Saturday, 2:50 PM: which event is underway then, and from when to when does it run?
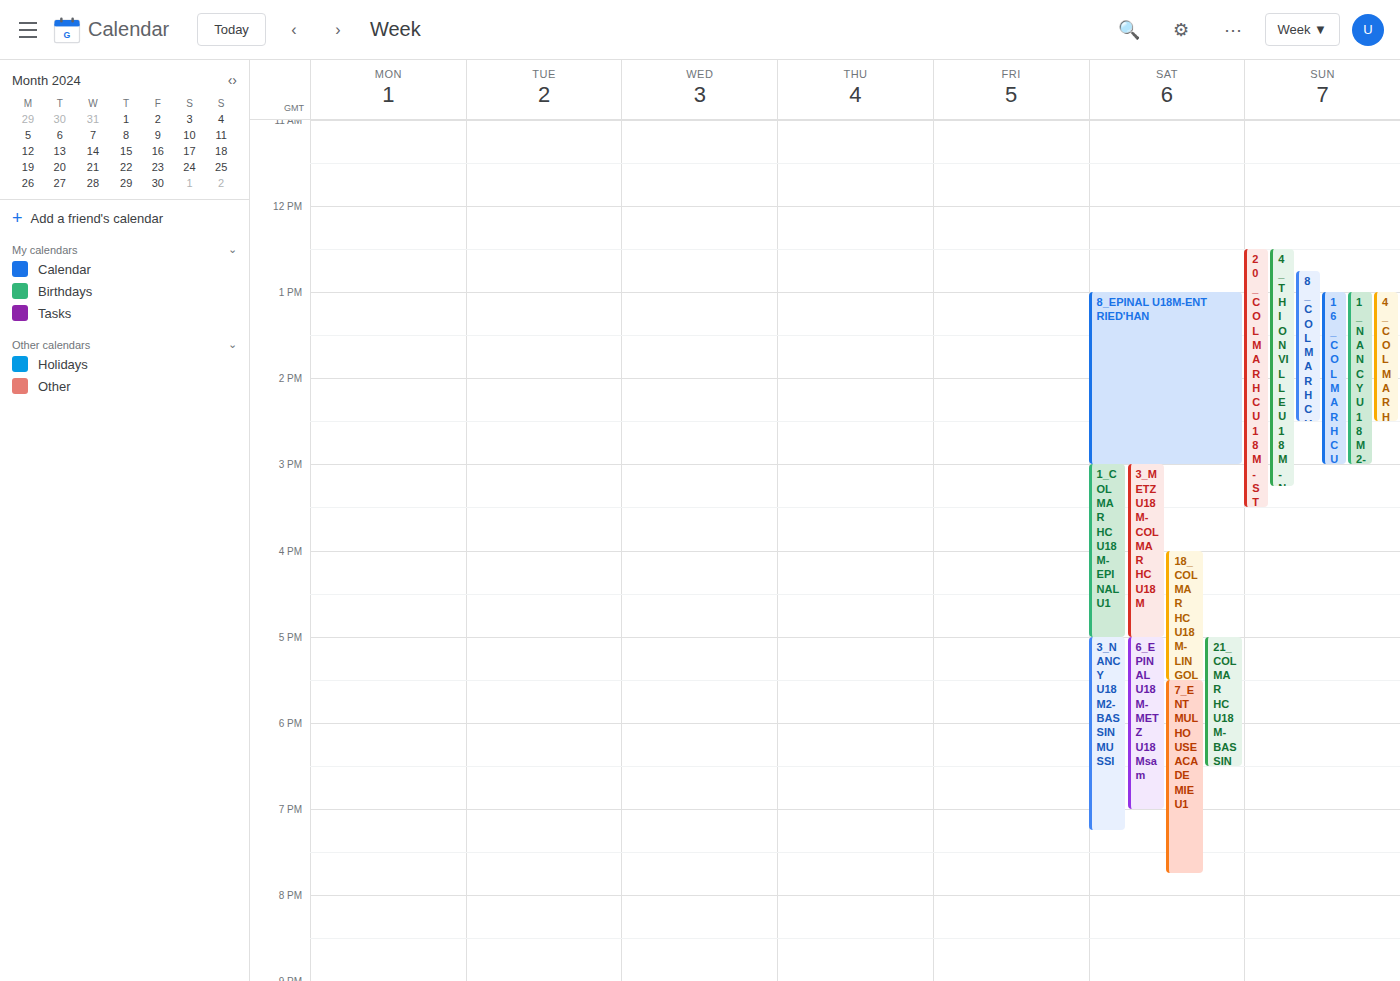
"8_EPINAL U18M-ENT RIED'HAN", 1:00 PM to 3:00 PM